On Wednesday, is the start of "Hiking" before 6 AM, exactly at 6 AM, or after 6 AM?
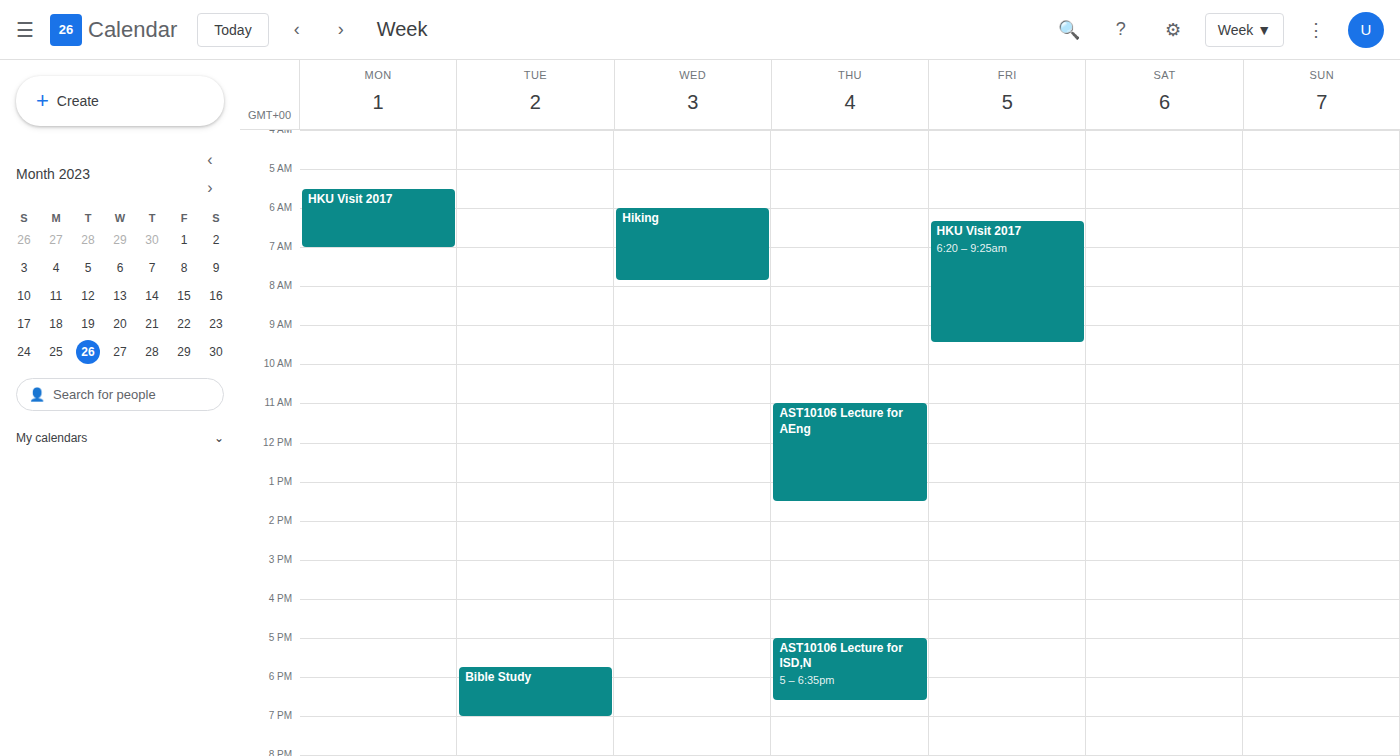
6:00 AM -- exactly at 6 AM, on the 6 AM line.